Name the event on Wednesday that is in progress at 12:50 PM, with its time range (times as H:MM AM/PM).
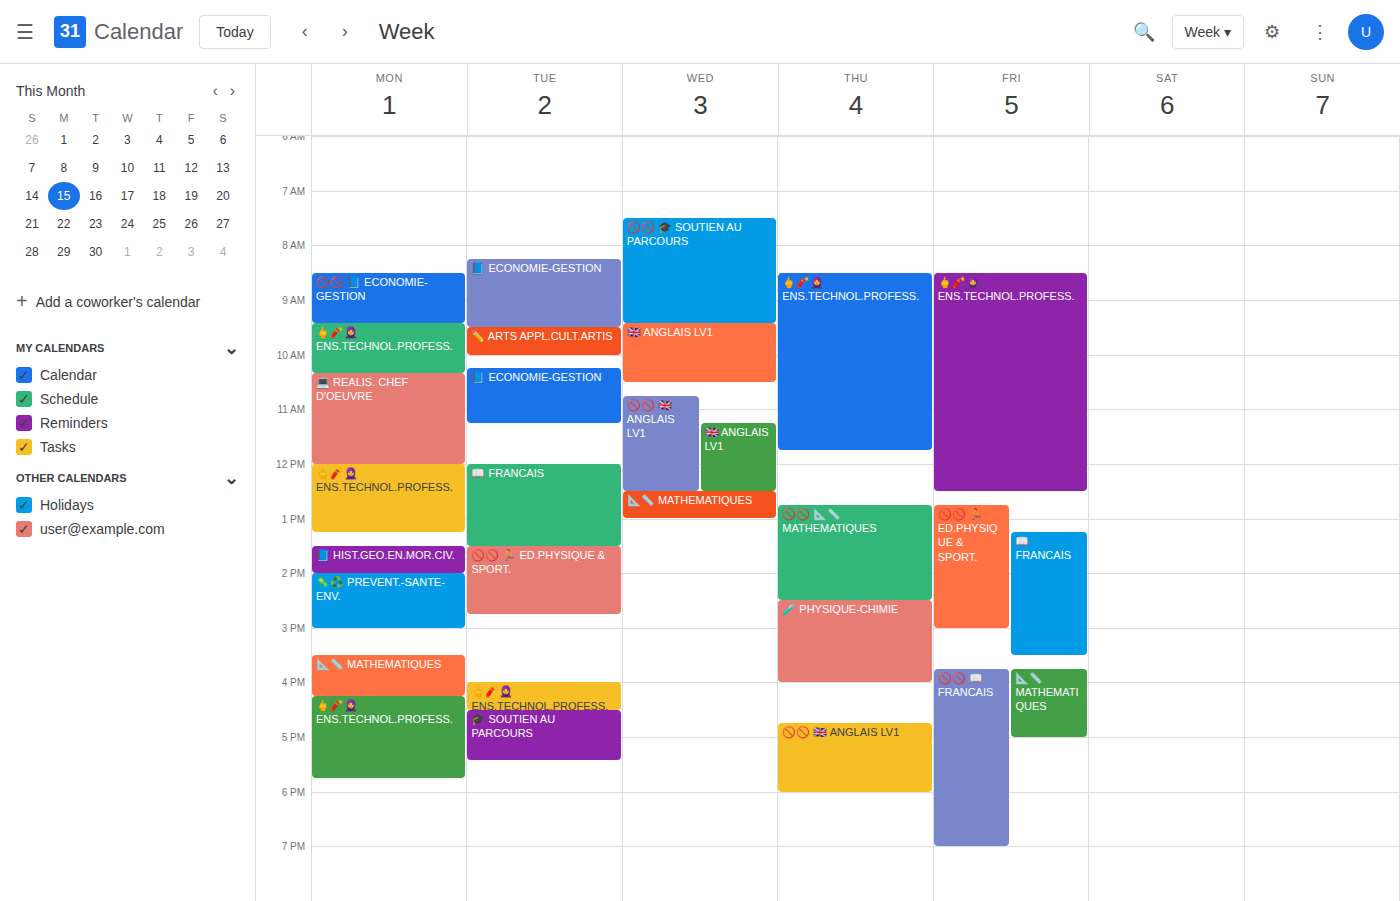
"📐📏 MATHEMATIQUES", 12:30 PM to 1:00 PM